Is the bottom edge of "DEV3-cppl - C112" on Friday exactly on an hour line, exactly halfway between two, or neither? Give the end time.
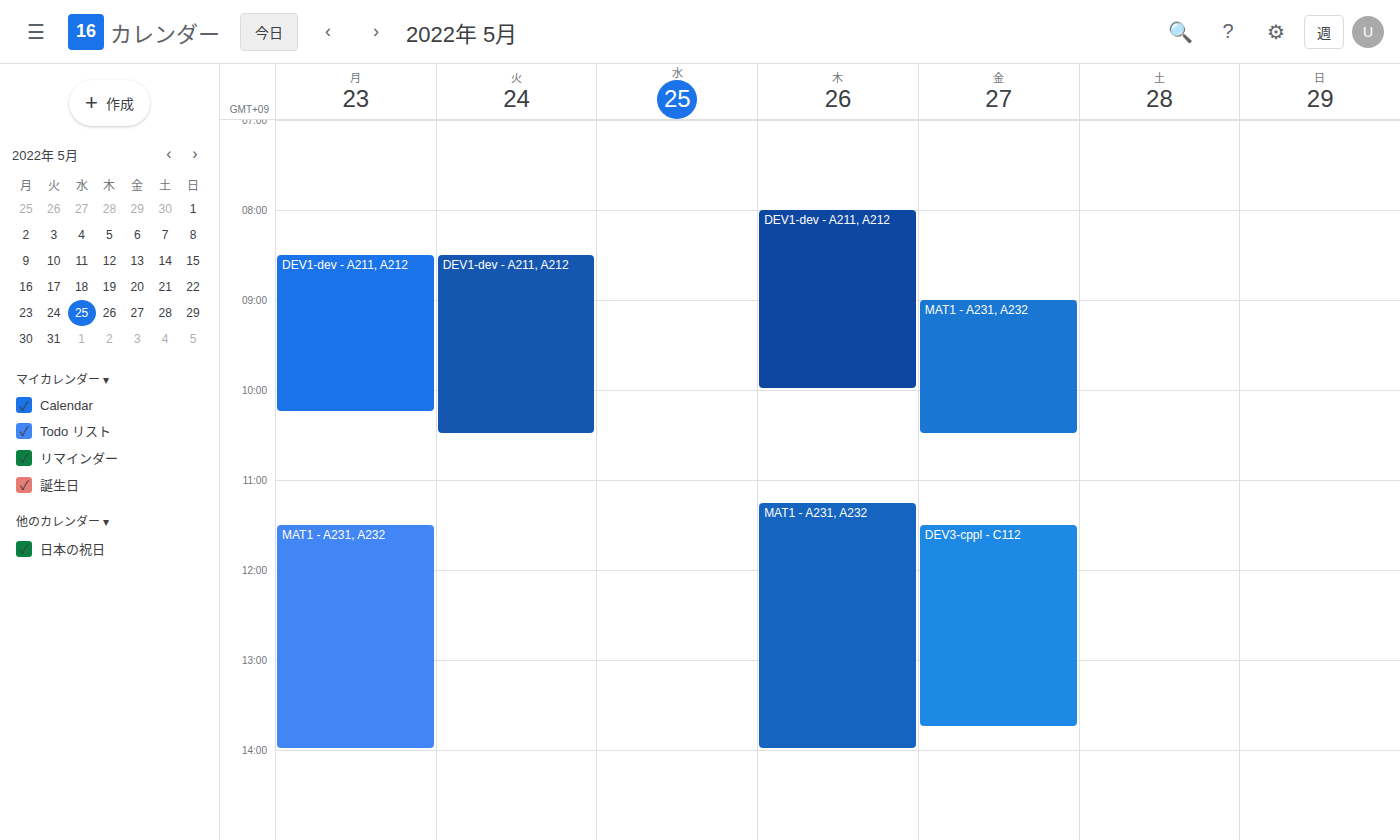
1:45 PM -- neither: three quarters of the way from the 1 PM line to the 2 PM line.